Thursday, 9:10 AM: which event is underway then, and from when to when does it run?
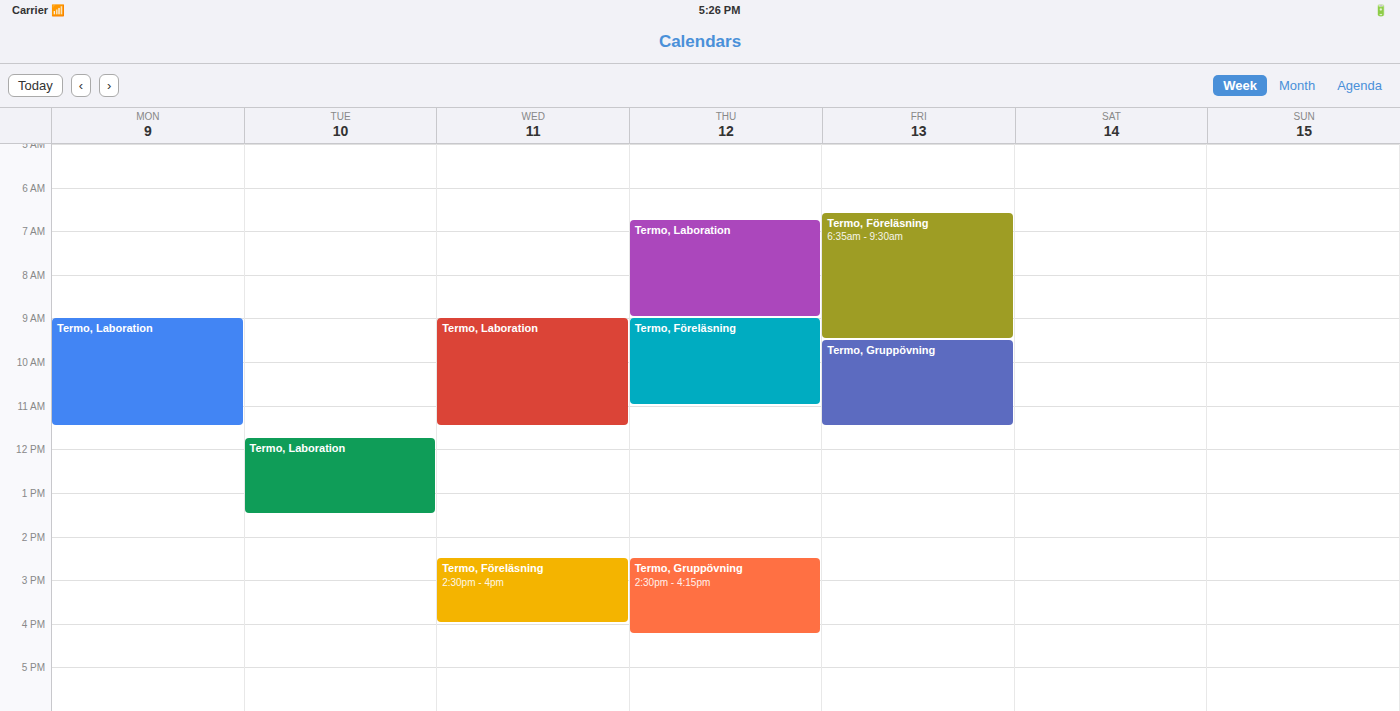
"Termo, Föreläsning", 9:00 AM to 11:00 AM